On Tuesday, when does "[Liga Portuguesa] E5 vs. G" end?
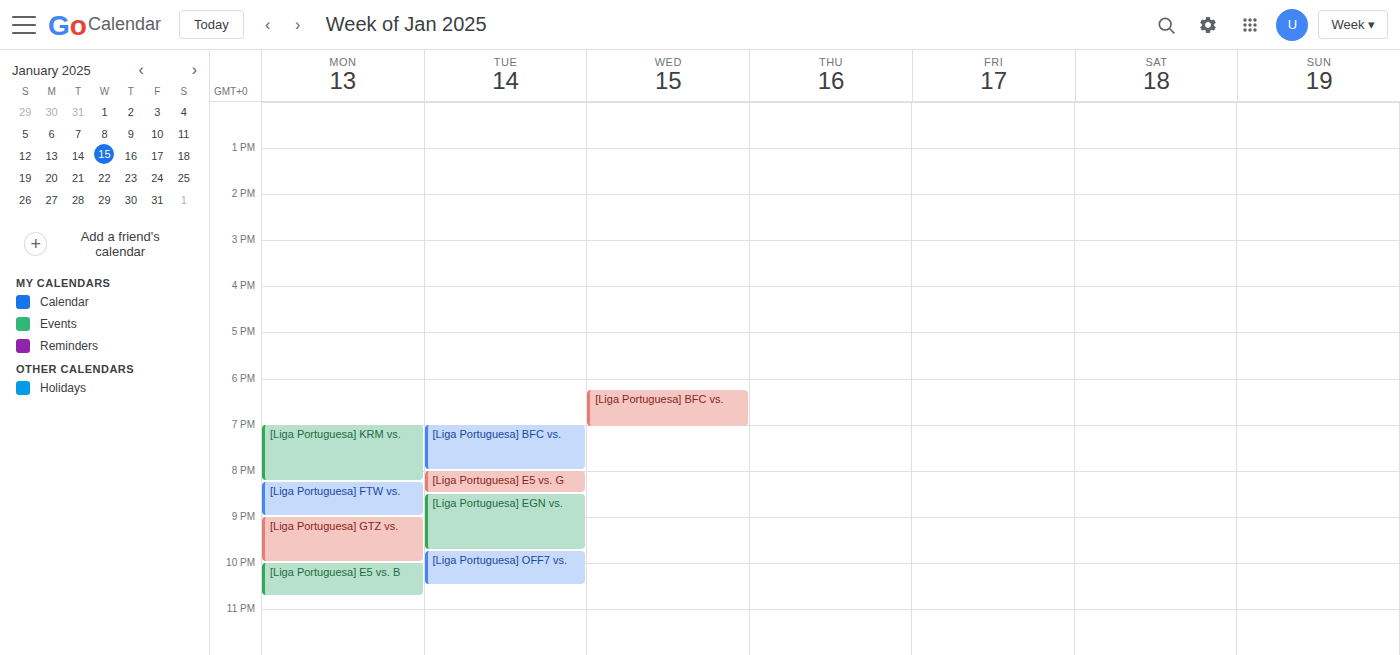
8:30 PM